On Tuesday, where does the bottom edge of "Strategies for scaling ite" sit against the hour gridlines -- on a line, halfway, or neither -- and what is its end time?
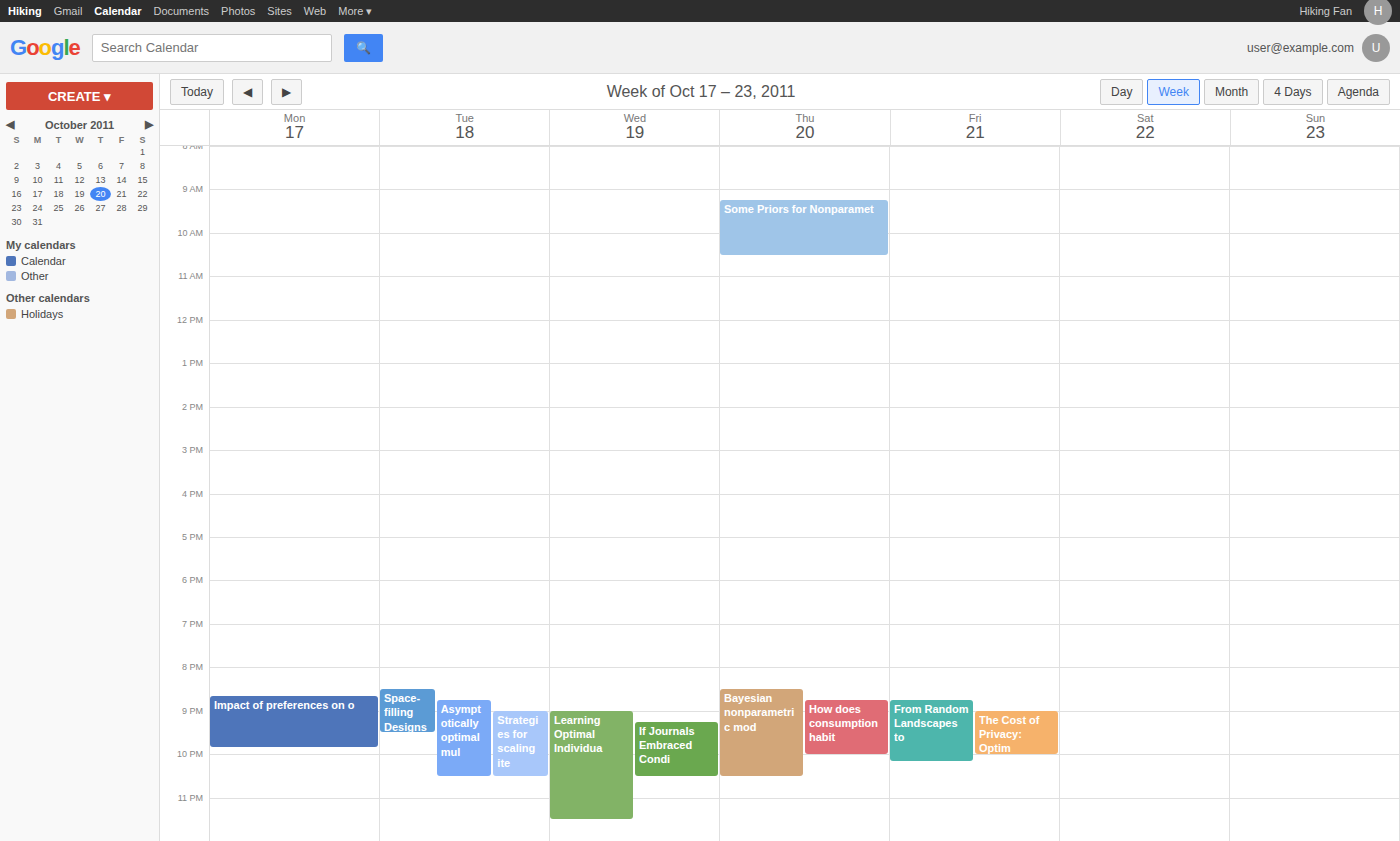
10:30 PM -- halfway between the 10 PM and 11 PM lines.